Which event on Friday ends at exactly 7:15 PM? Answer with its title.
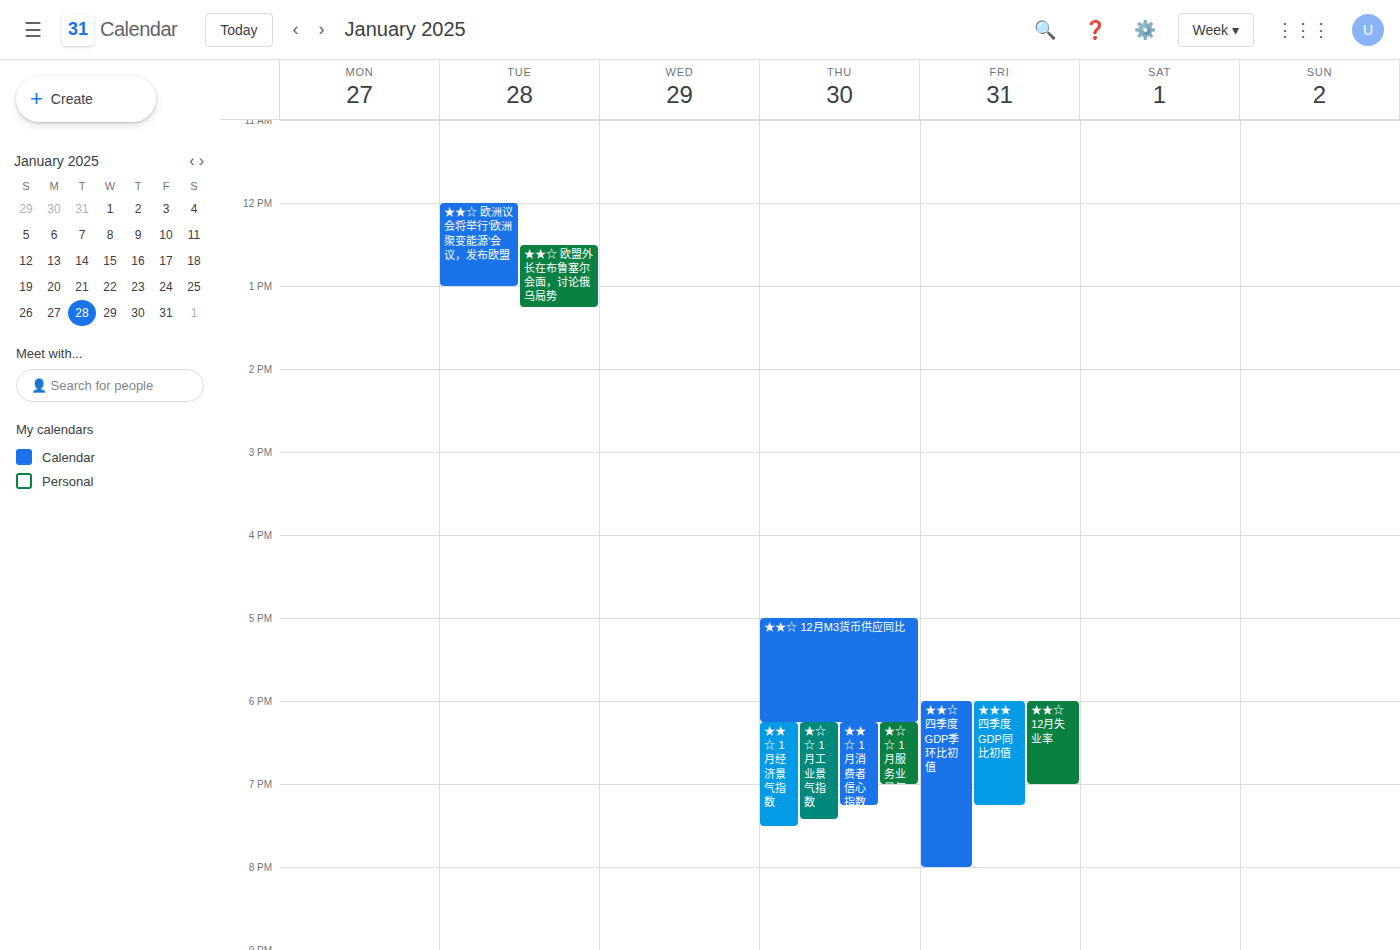
"★★★ 四季度GDP同比初值"